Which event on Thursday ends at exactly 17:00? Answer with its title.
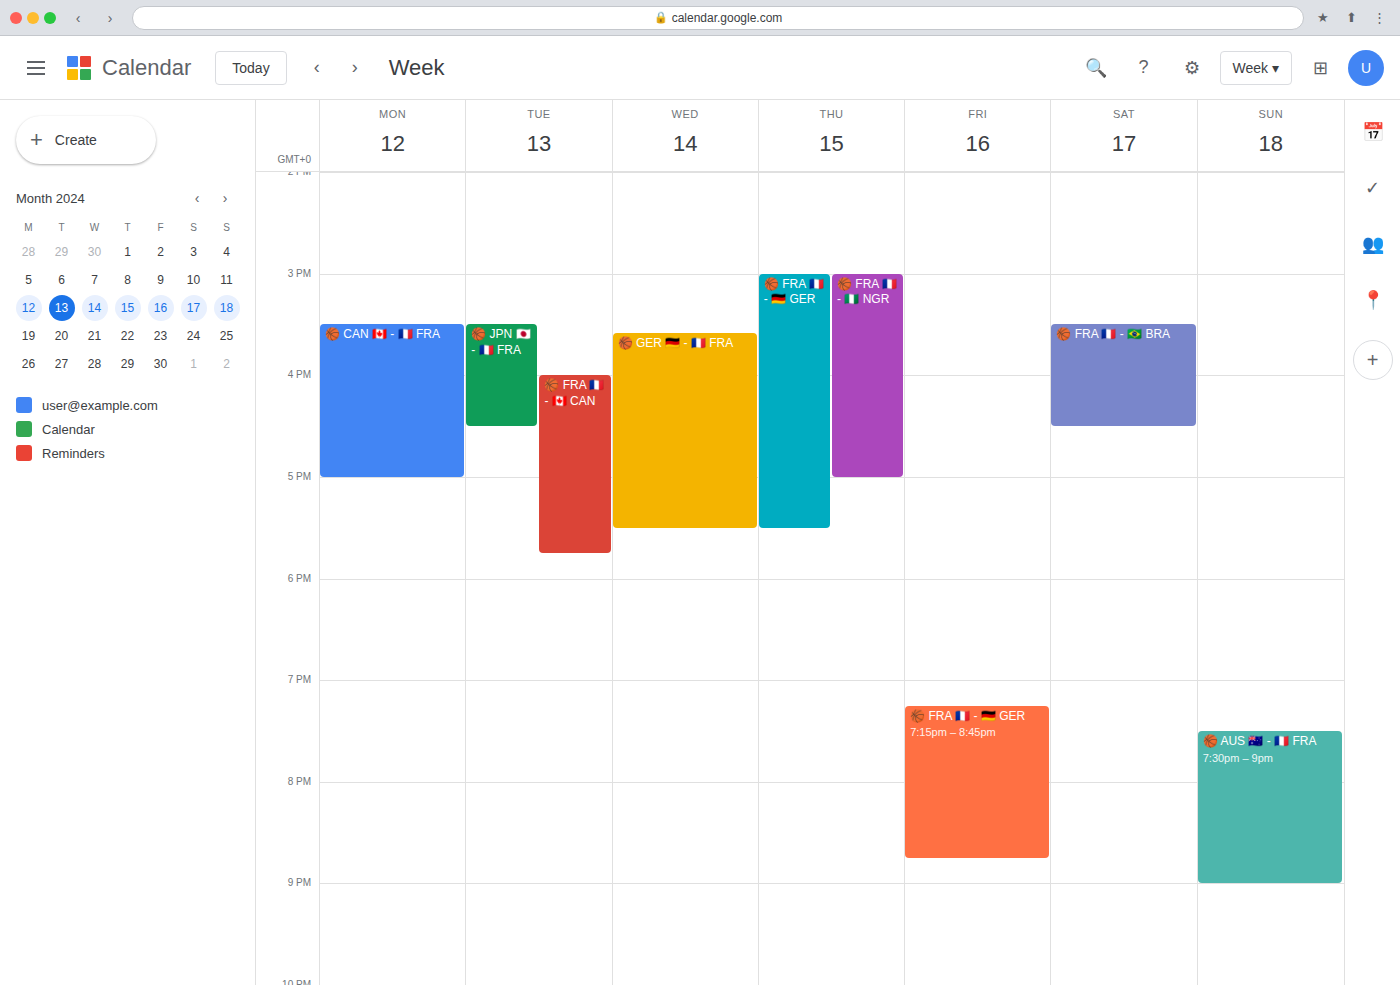
"🏀 FRA 🇫🇷 - 🇳🇬 NGR"